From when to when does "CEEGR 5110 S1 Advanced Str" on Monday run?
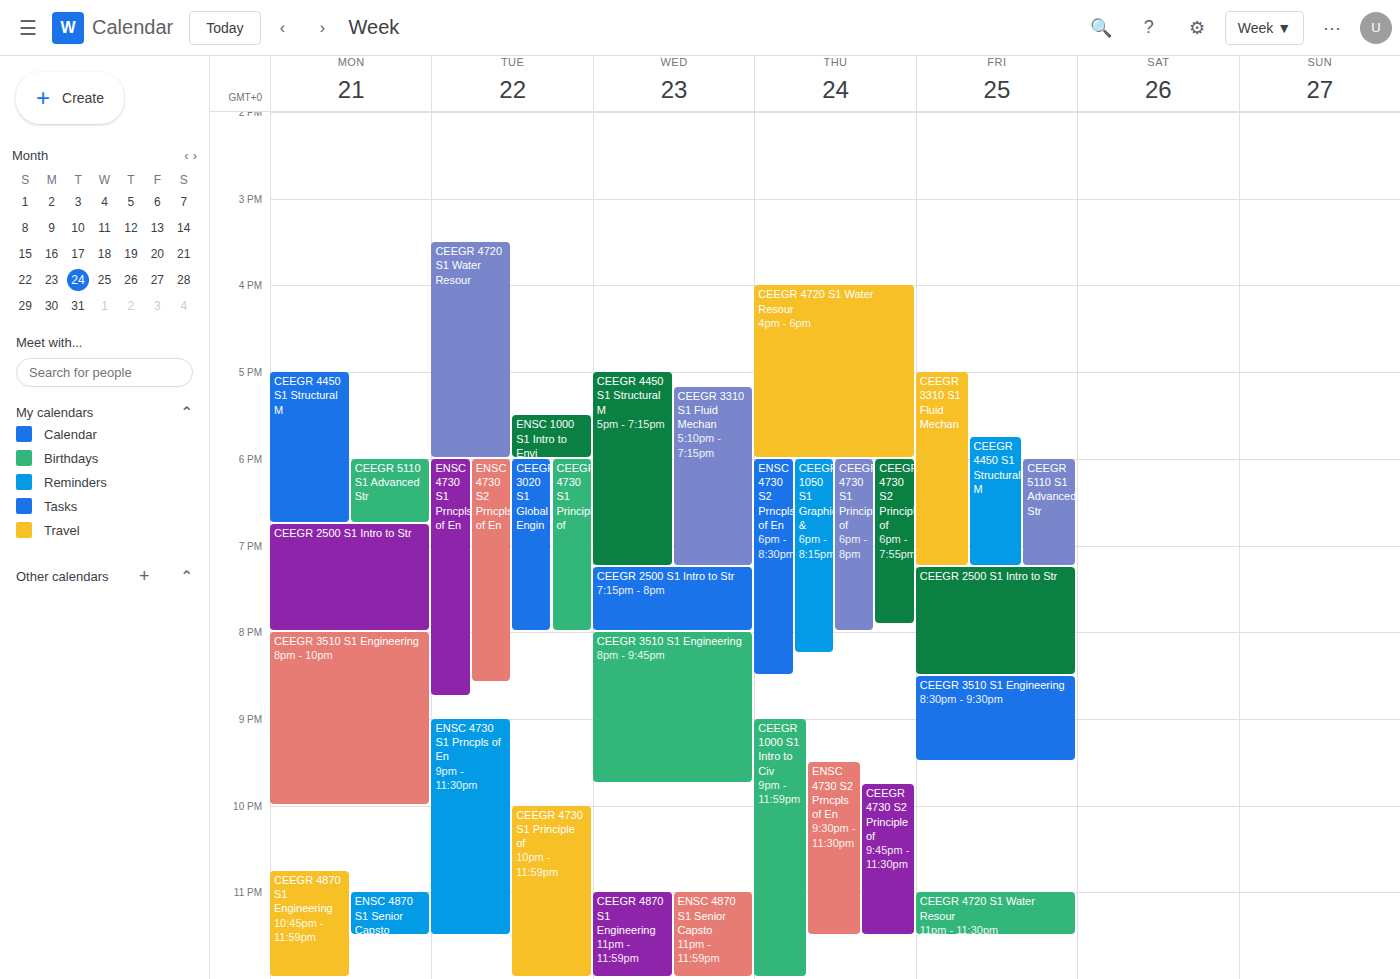
6:00 PM to 6:45 PM